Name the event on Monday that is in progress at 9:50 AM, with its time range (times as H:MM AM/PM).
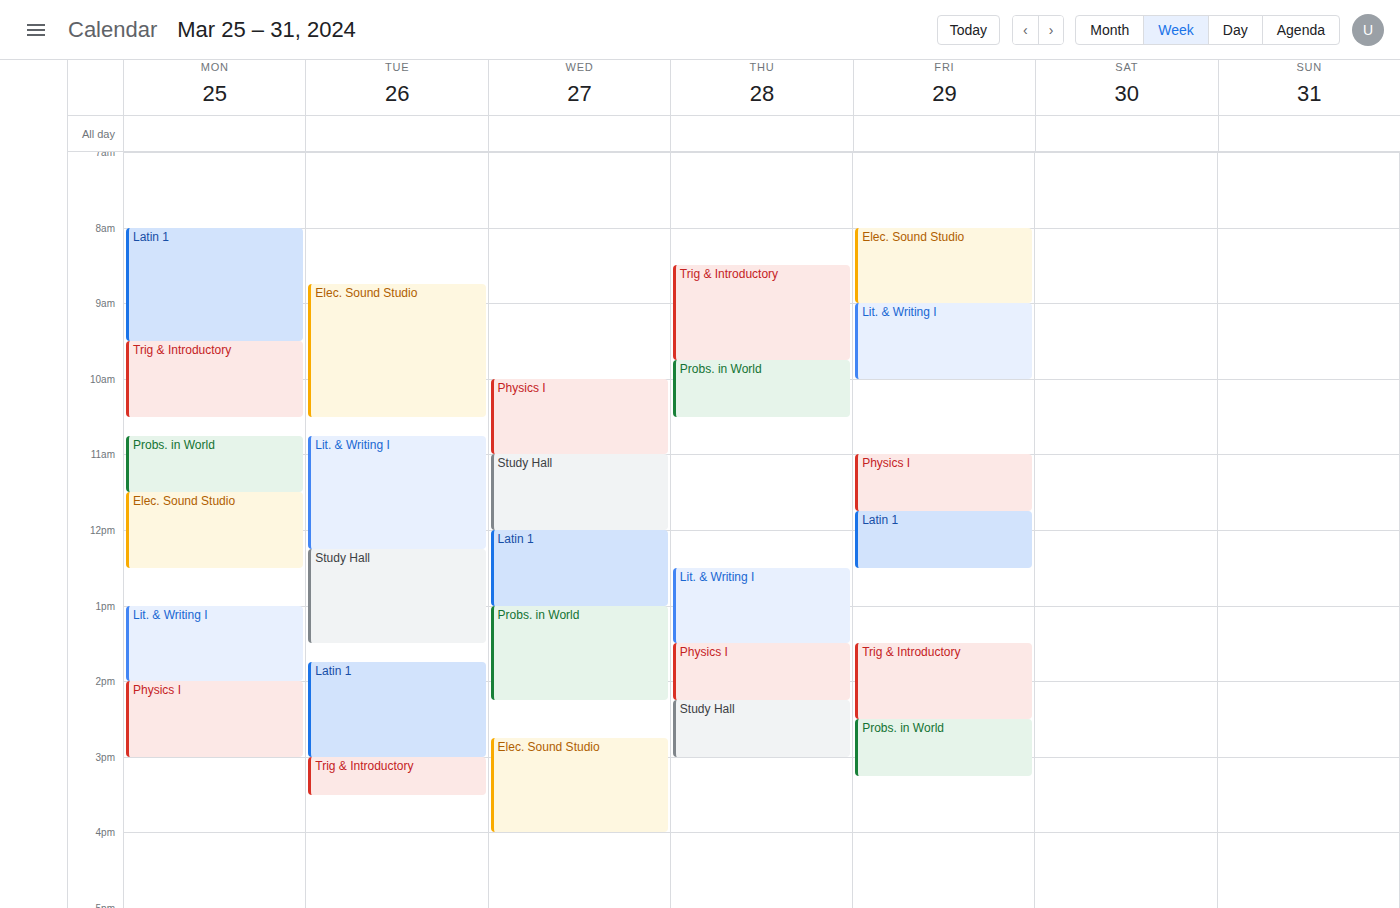
"Trig & Introductory", 9:30 AM to 10:30 AM